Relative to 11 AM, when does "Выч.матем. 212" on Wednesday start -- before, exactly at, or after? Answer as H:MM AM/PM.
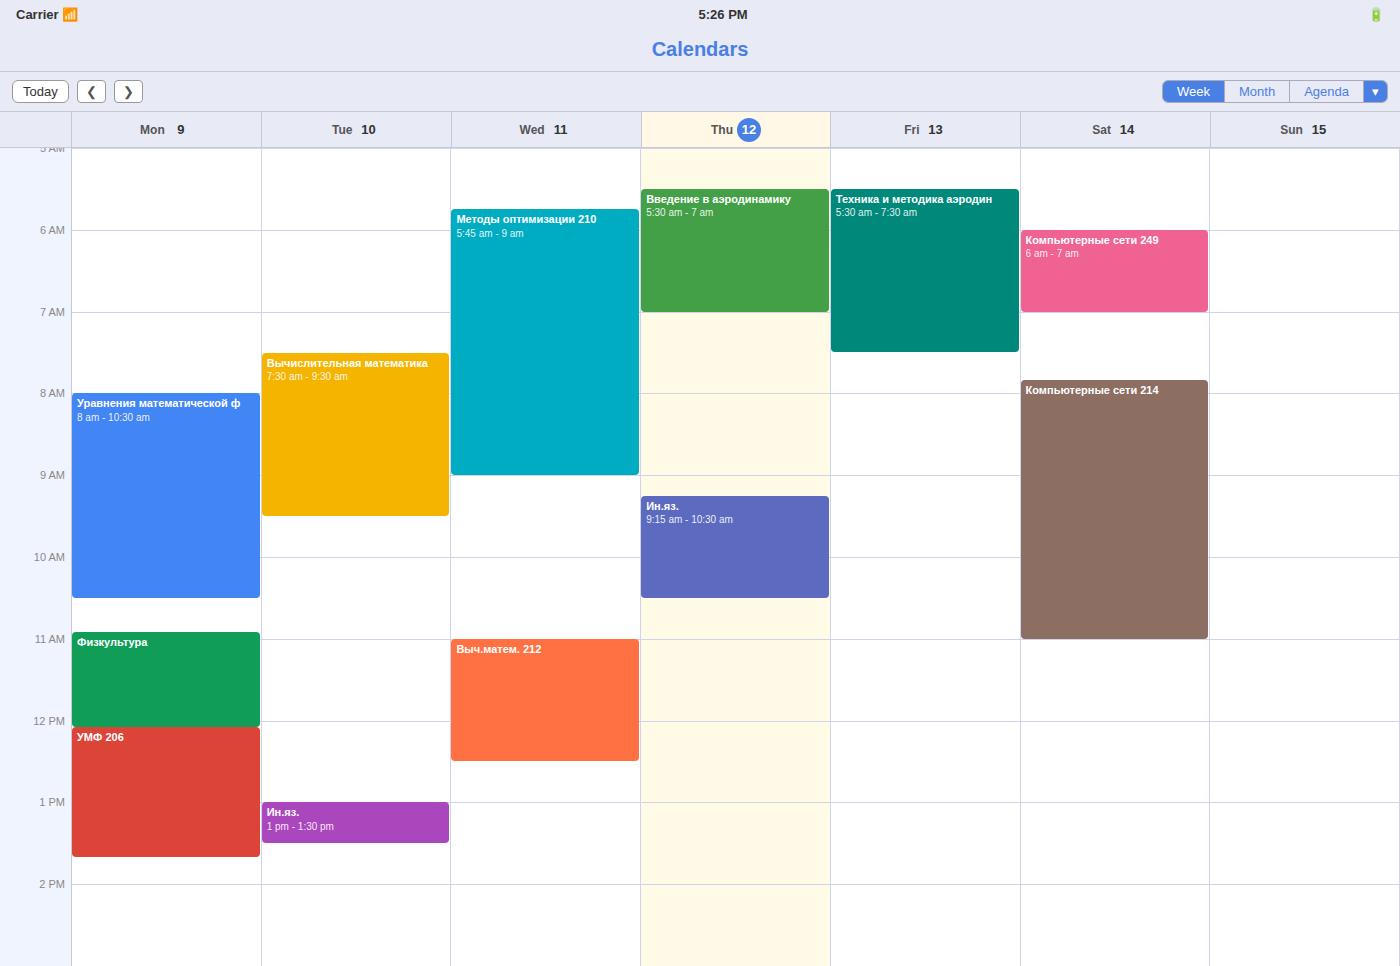
11:00 AM -- exactly at 11 AM, on the 11 AM line.